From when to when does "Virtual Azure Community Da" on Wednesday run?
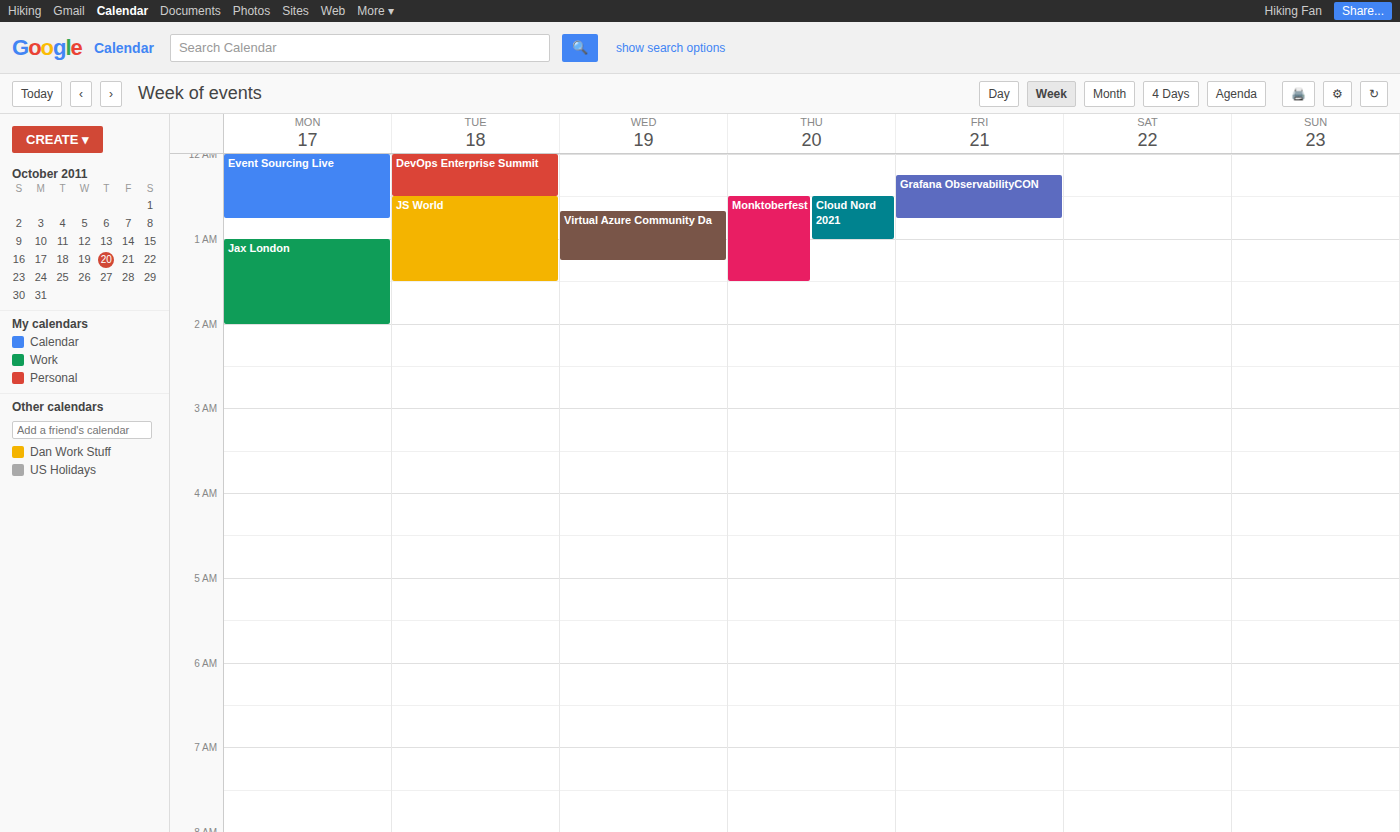
12:40 AM to 1:15 AM